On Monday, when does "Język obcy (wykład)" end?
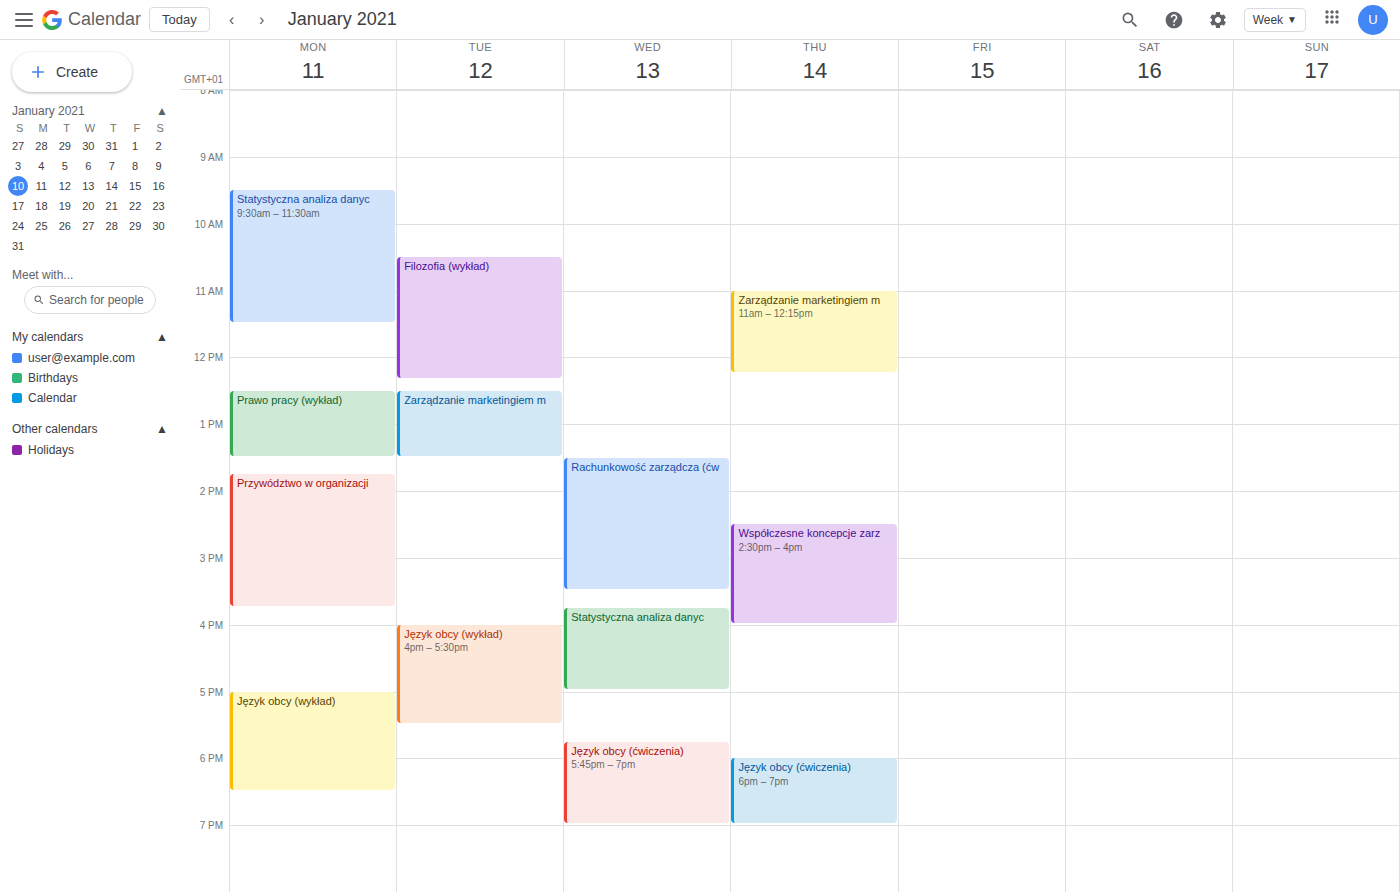
6:30 PM